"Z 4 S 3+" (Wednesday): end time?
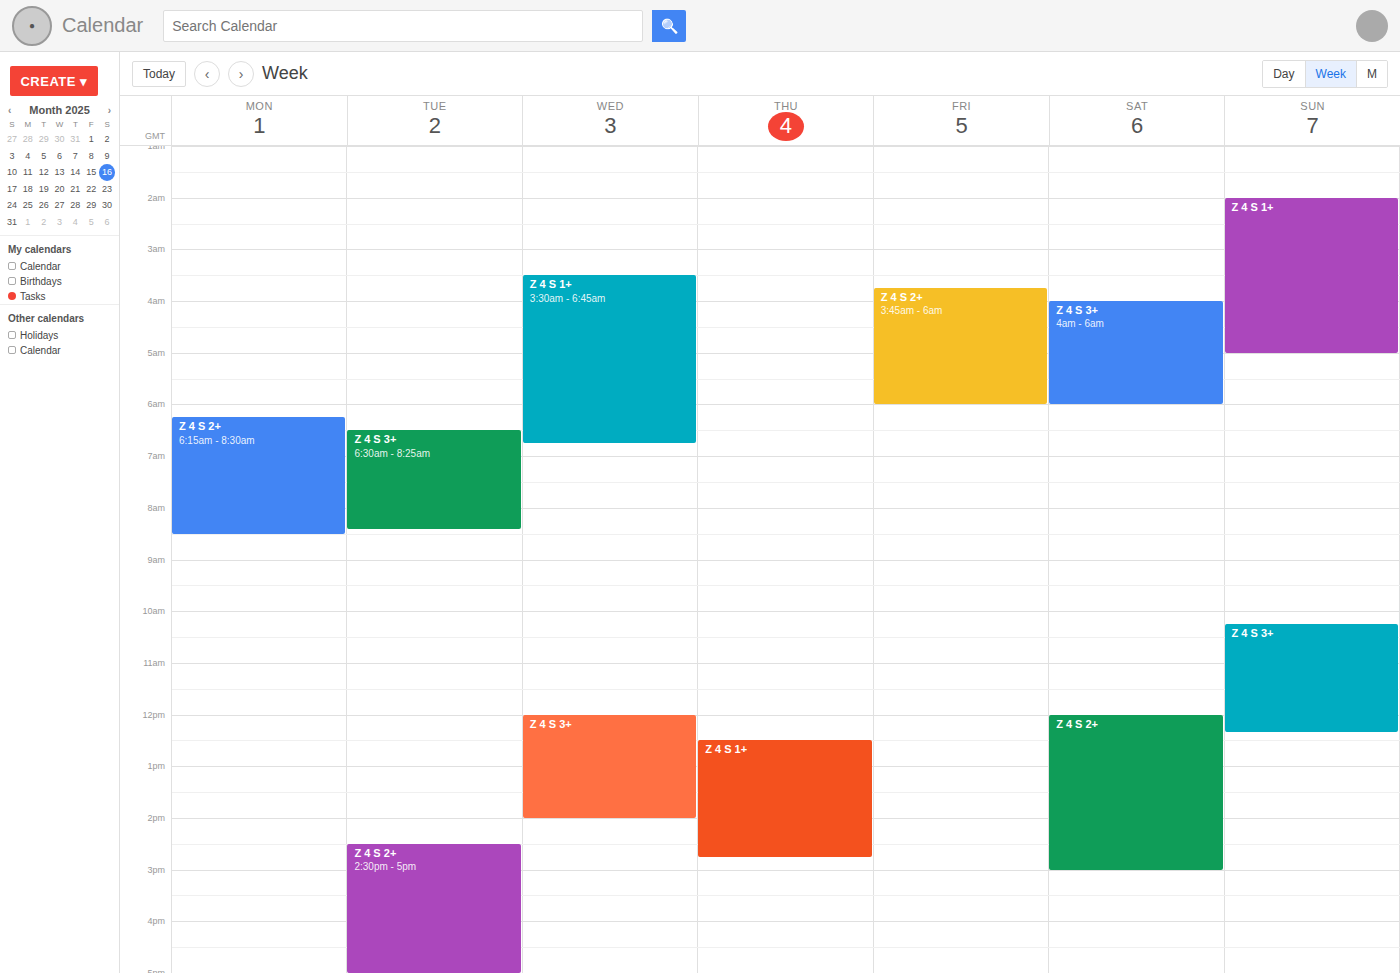
2:00 PM